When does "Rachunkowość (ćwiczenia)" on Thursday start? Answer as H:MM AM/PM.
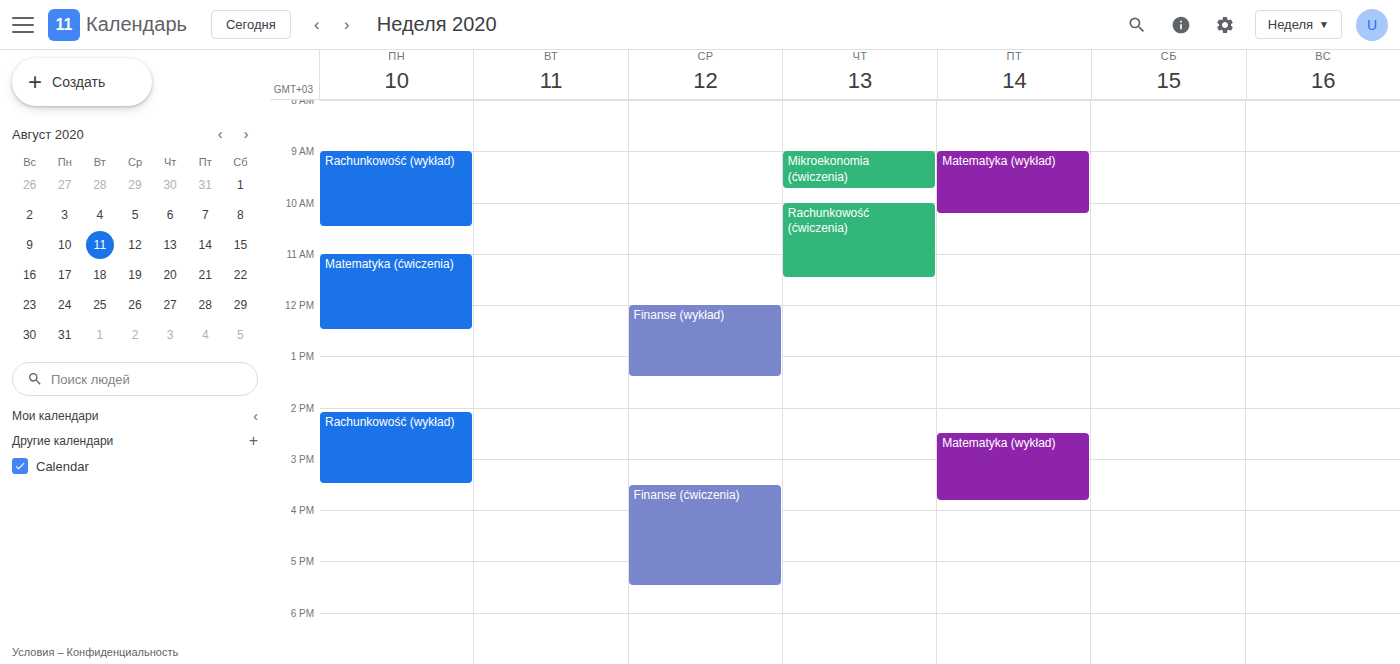
10:00 AM